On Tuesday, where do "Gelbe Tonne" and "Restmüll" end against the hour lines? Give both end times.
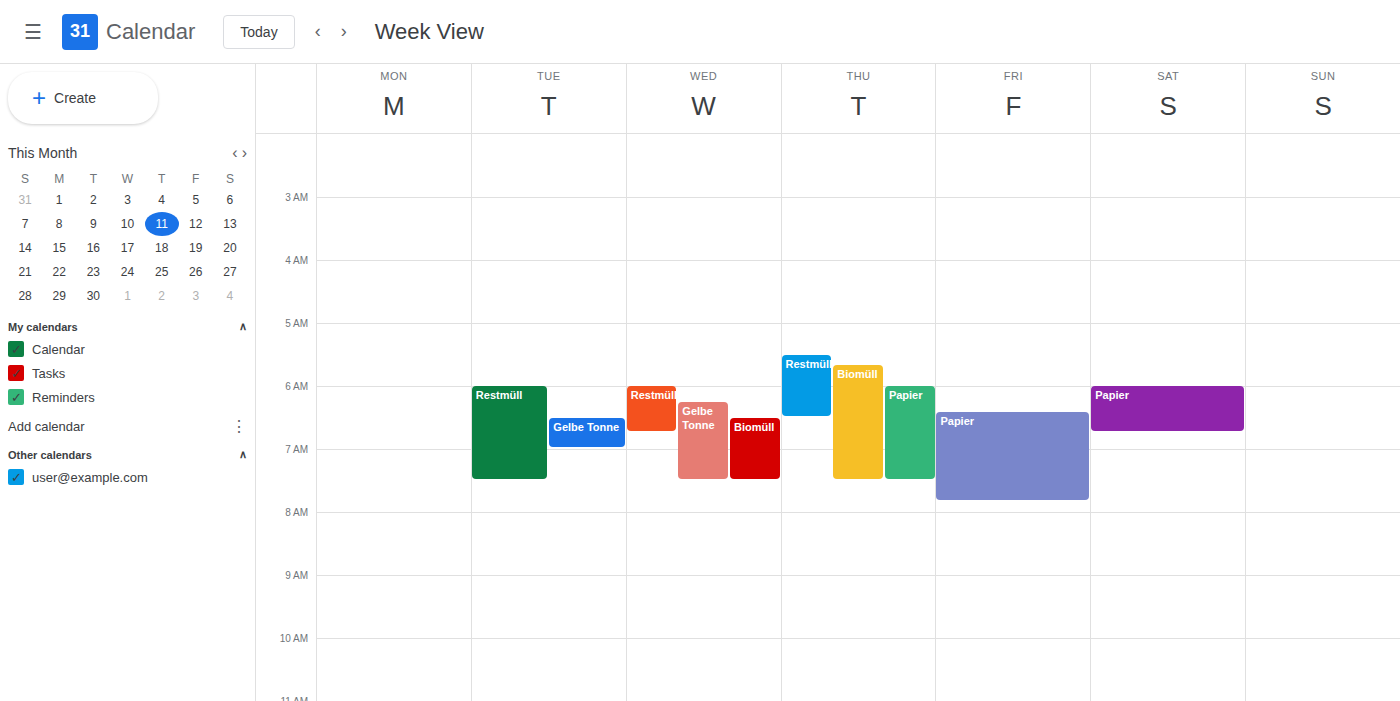
"Gelbe Tonne": 7:00 AM, exactly on the 7 AM line. "Restmüll": 7:30 AM, halfway between the 7 AM and 8 AM lines.